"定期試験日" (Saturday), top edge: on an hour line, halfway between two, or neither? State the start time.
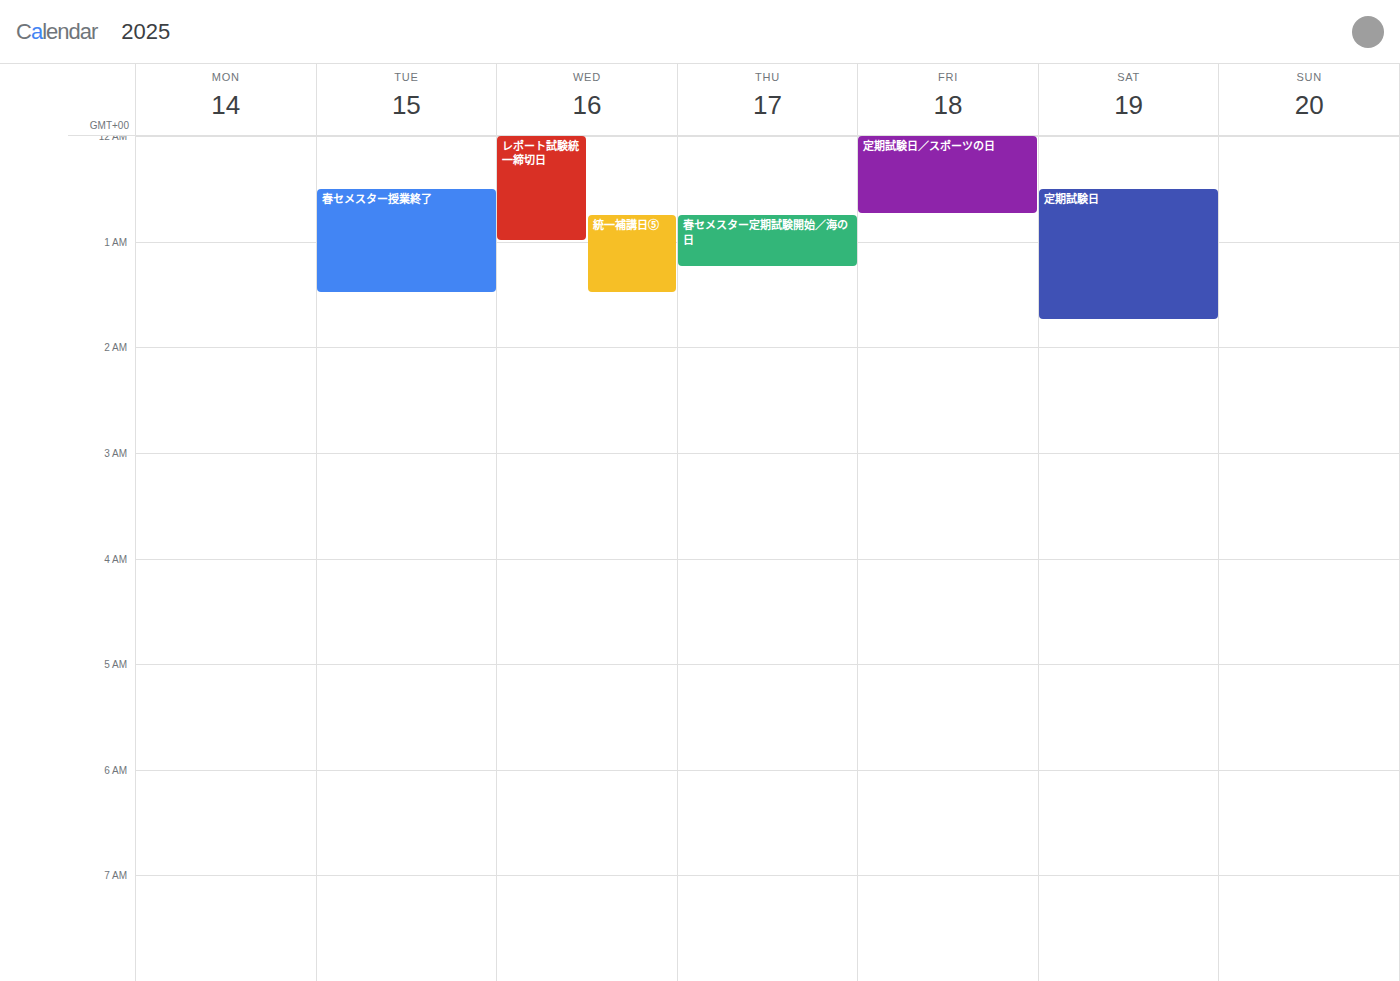
12:30 AM -- halfway between the 12 AM and 1 AM lines.